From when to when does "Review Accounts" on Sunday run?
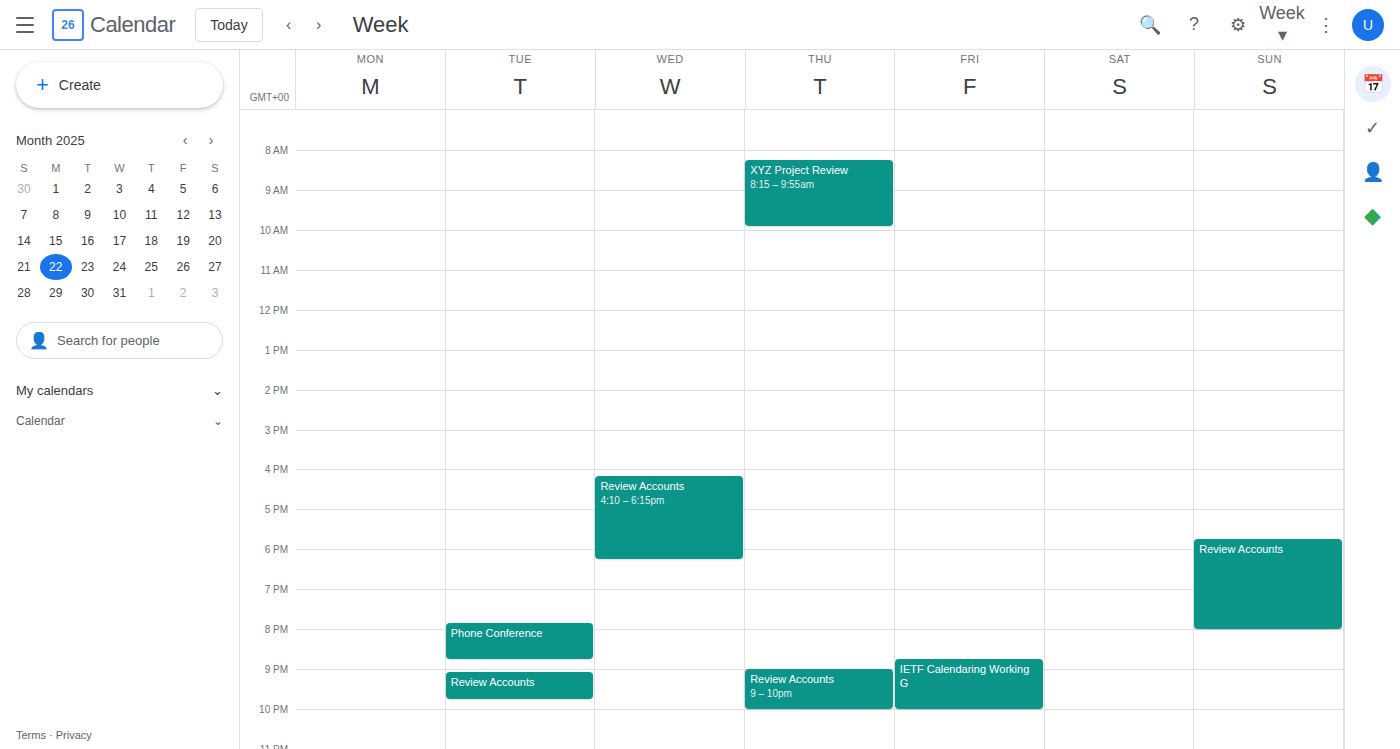
5:45 PM to 8:00 PM